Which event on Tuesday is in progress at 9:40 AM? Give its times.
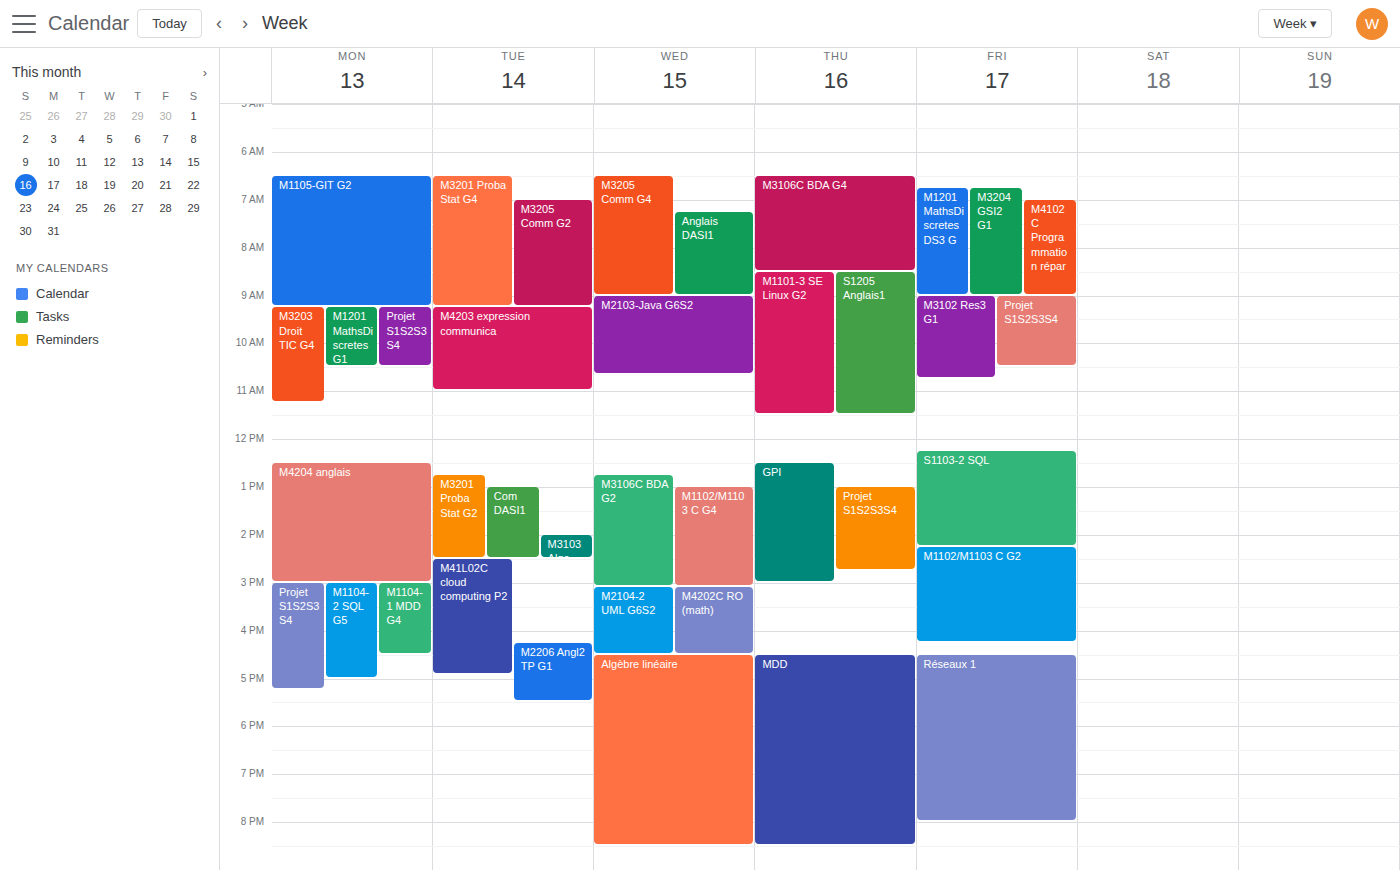
"M4203 expression communica", 9:15 AM to 11:00 AM